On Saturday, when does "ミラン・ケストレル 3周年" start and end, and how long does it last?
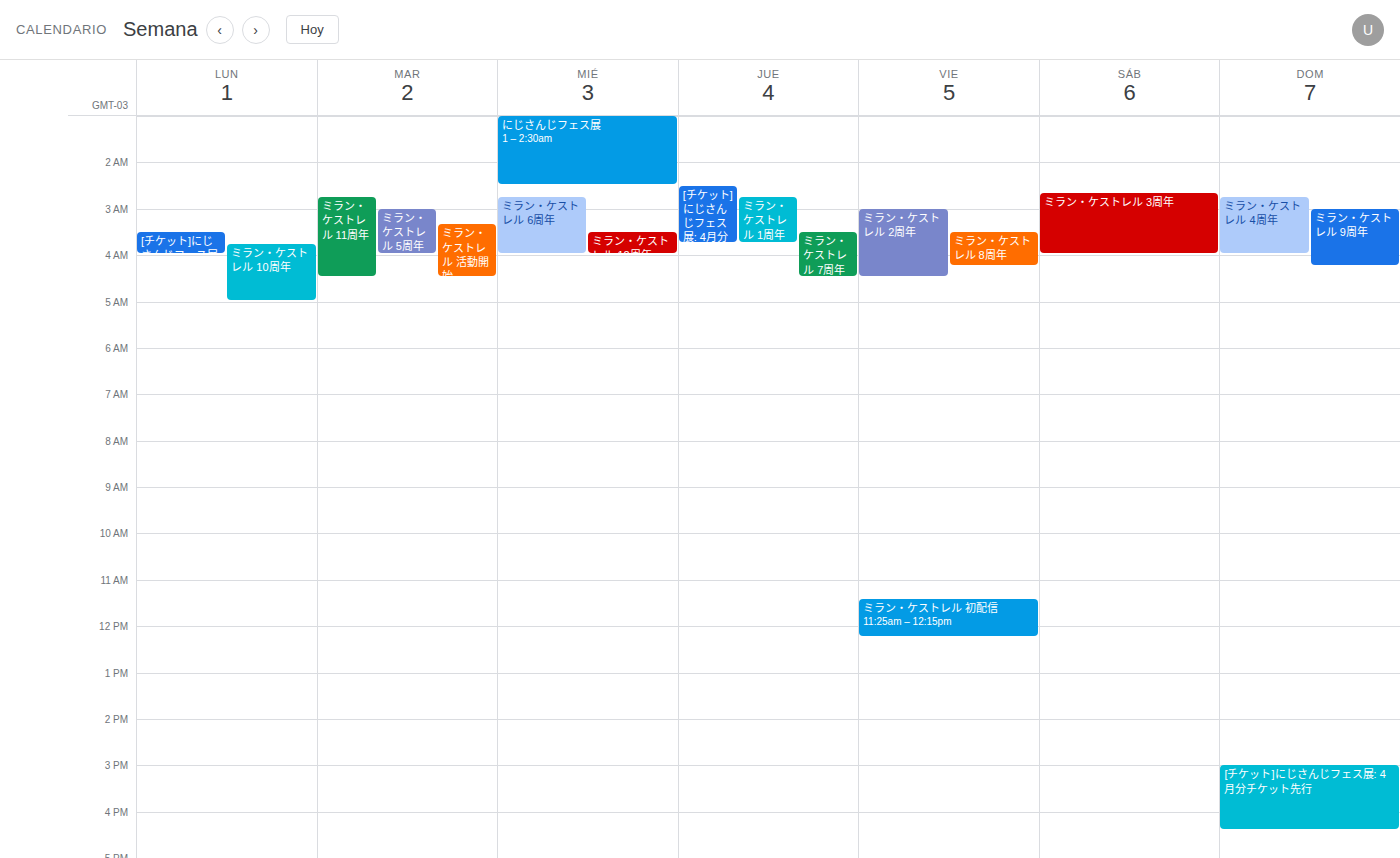
2:40 AM to 4:00 AM, 1 hour 20 minutes